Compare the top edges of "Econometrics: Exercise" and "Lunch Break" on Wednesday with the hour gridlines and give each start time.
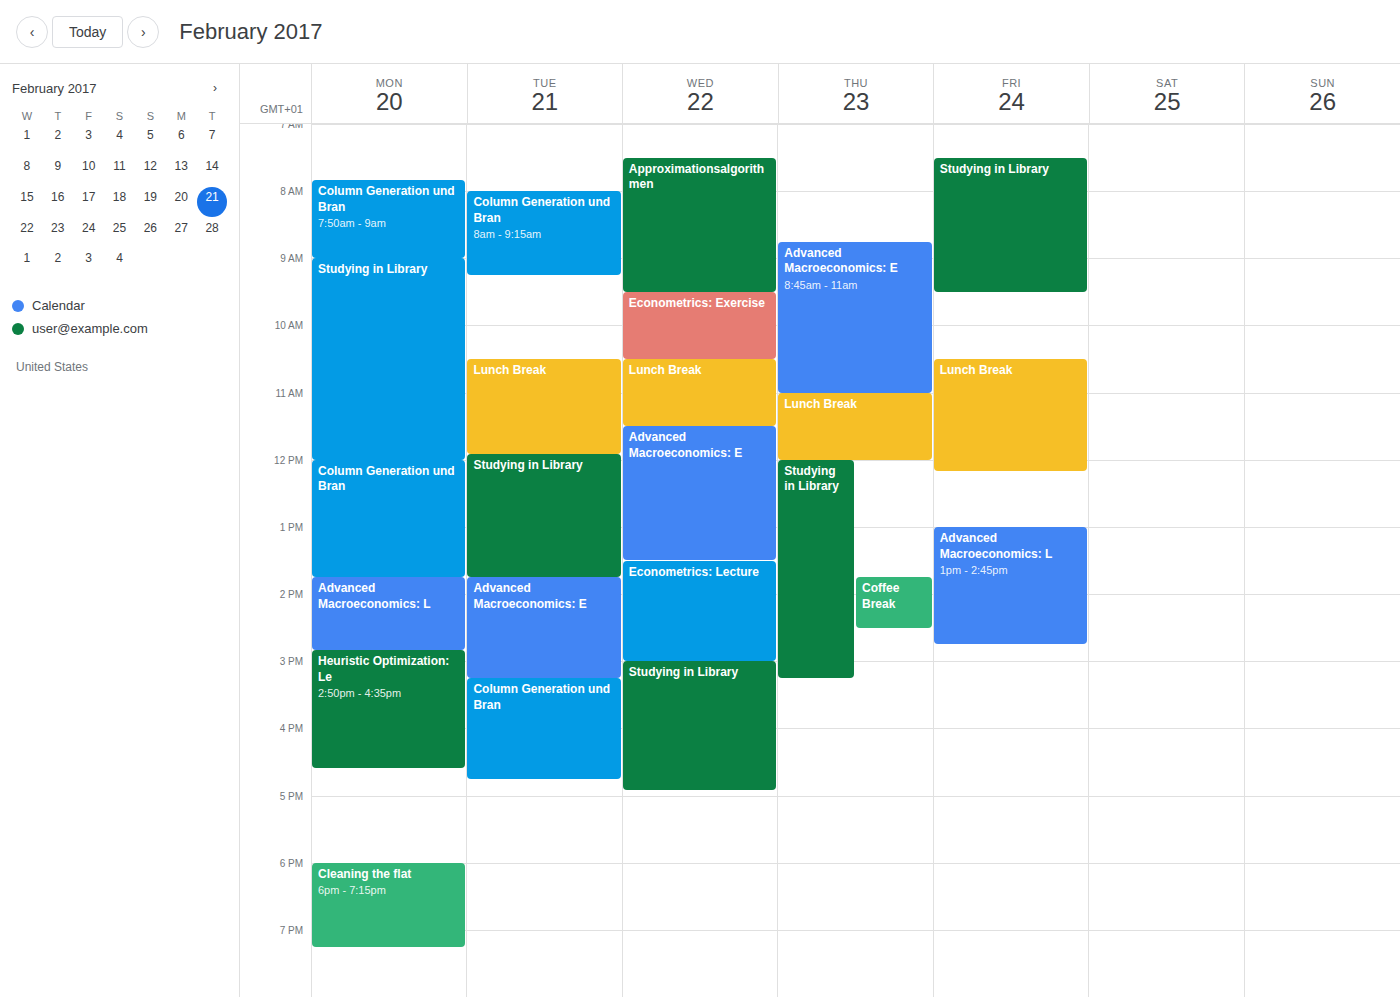
"Econometrics: Exercise": 9:30 AM, halfway between the 9 AM and 10 AM lines. "Lunch Break": 10:30 AM, halfway between the 10 AM and 11 AM lines.